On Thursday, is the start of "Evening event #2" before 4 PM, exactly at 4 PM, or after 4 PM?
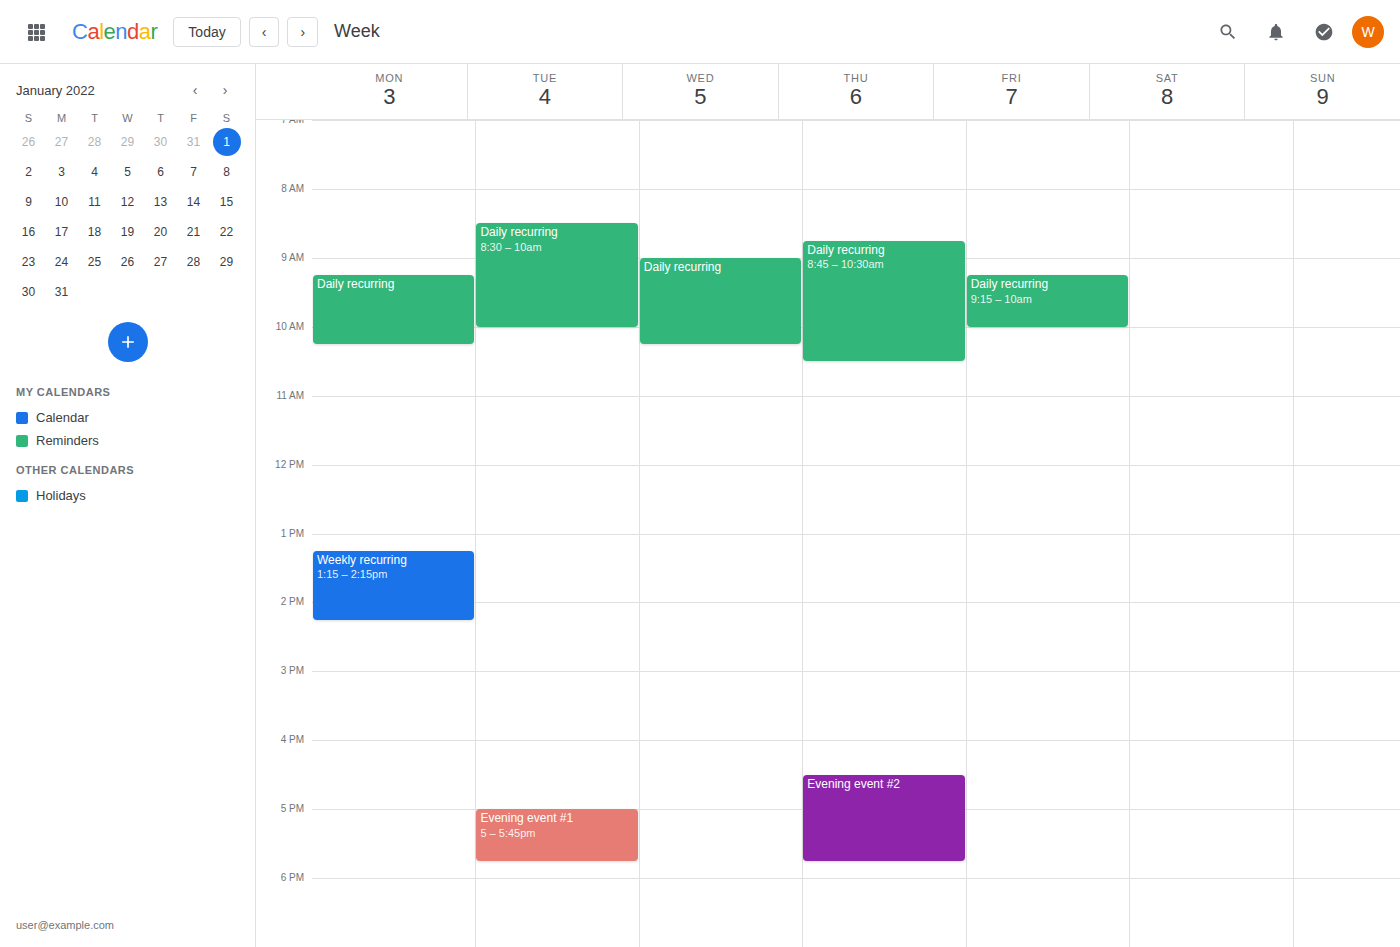
4:30 PM -- after 4 PM, 30 minutes below the 4 PM line.